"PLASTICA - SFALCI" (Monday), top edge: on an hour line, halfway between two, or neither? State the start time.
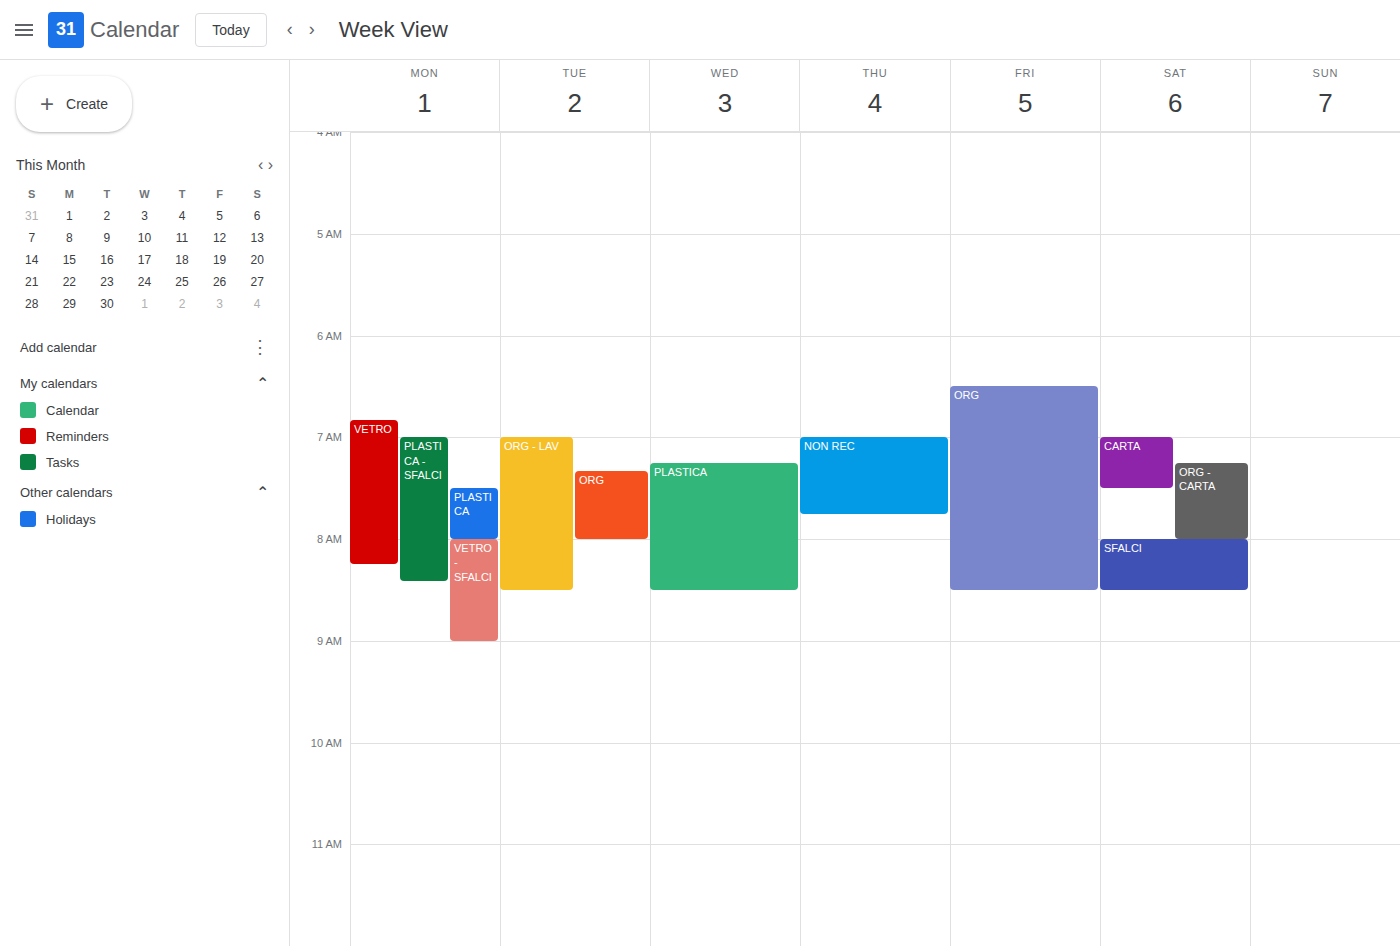
7:00 AM -- exactly on the 7 AM line.